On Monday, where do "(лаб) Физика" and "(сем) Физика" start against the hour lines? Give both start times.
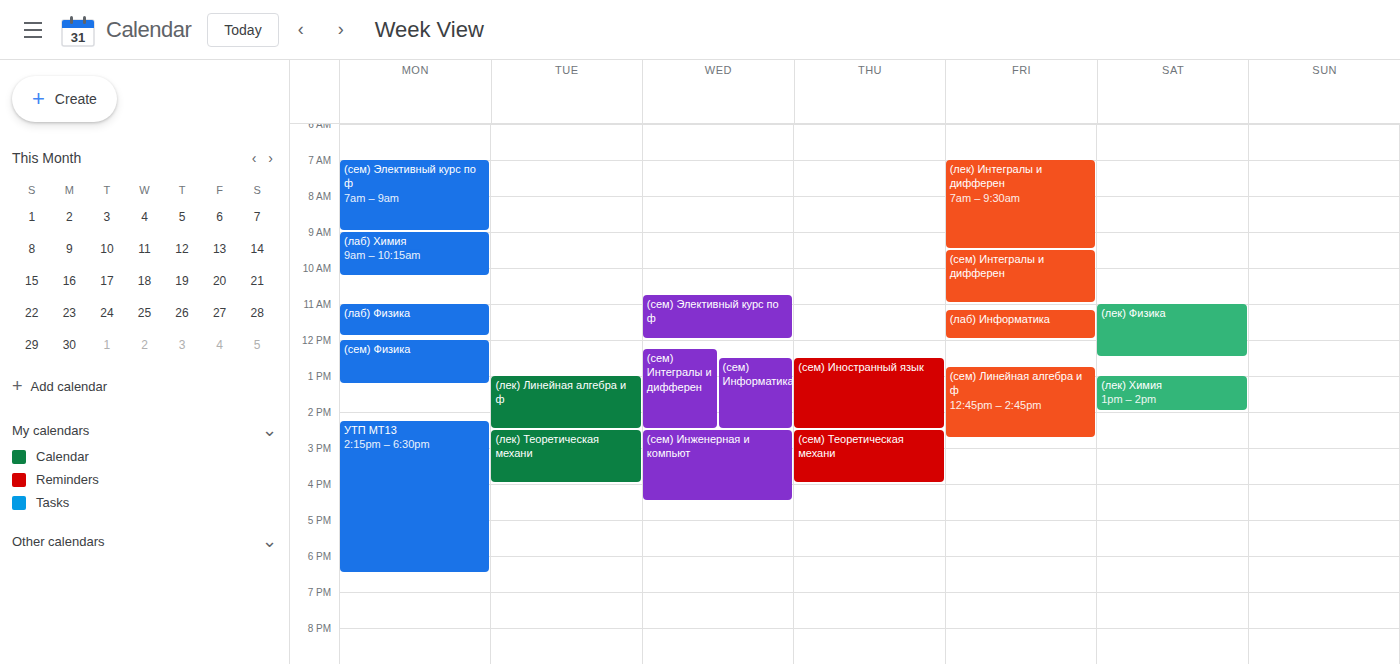
"(лаб) Физика": 11:00 AM, exactly on the 11 AM line. "(сем) Физика": 12:00 PM, exactly on the 12 PM line.